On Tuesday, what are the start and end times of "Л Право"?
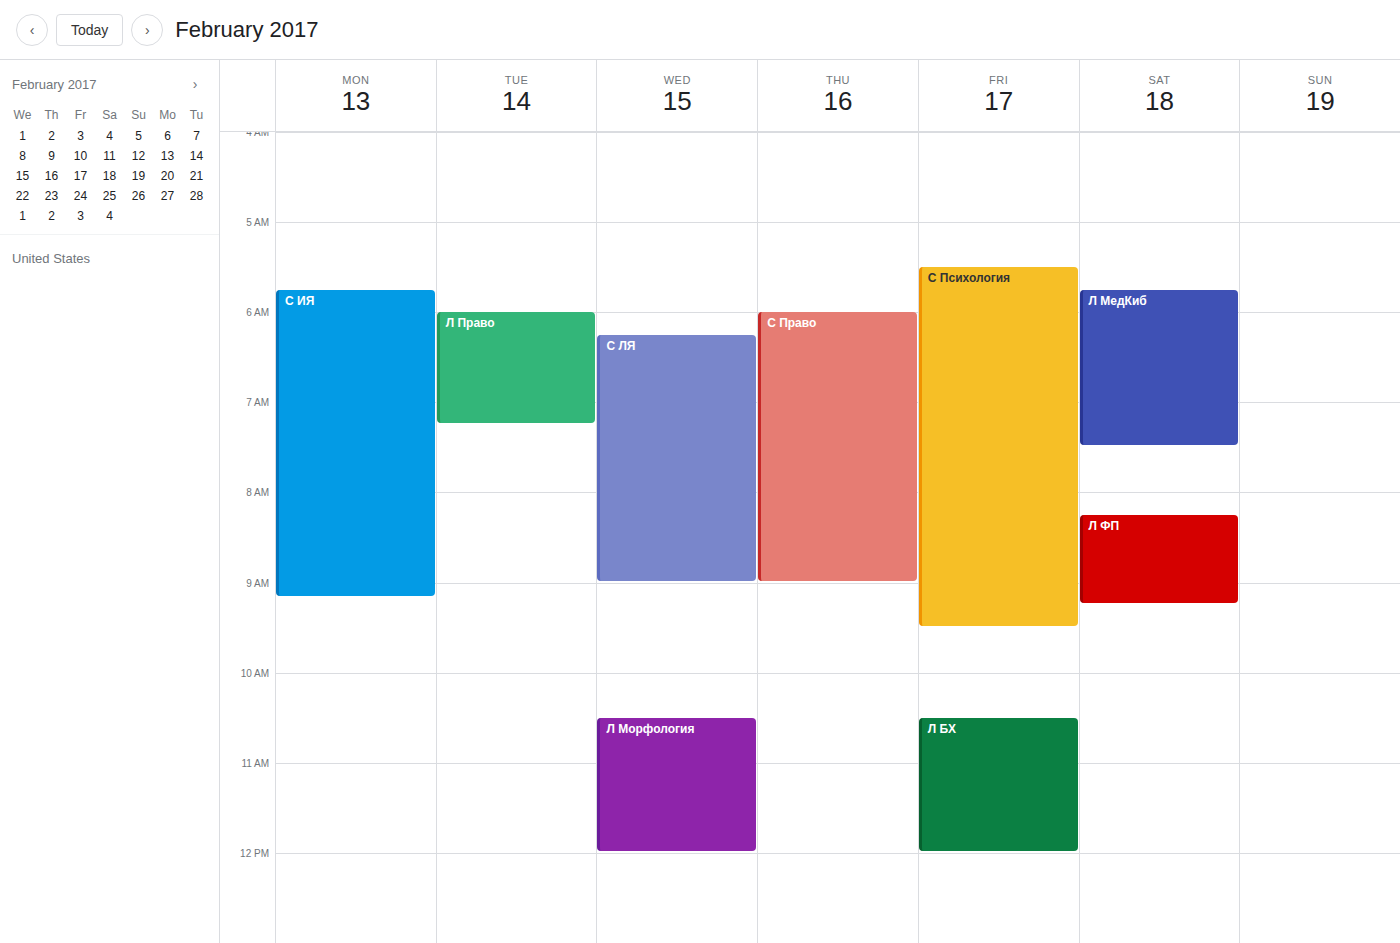
6:00 AM to 7:15 AM